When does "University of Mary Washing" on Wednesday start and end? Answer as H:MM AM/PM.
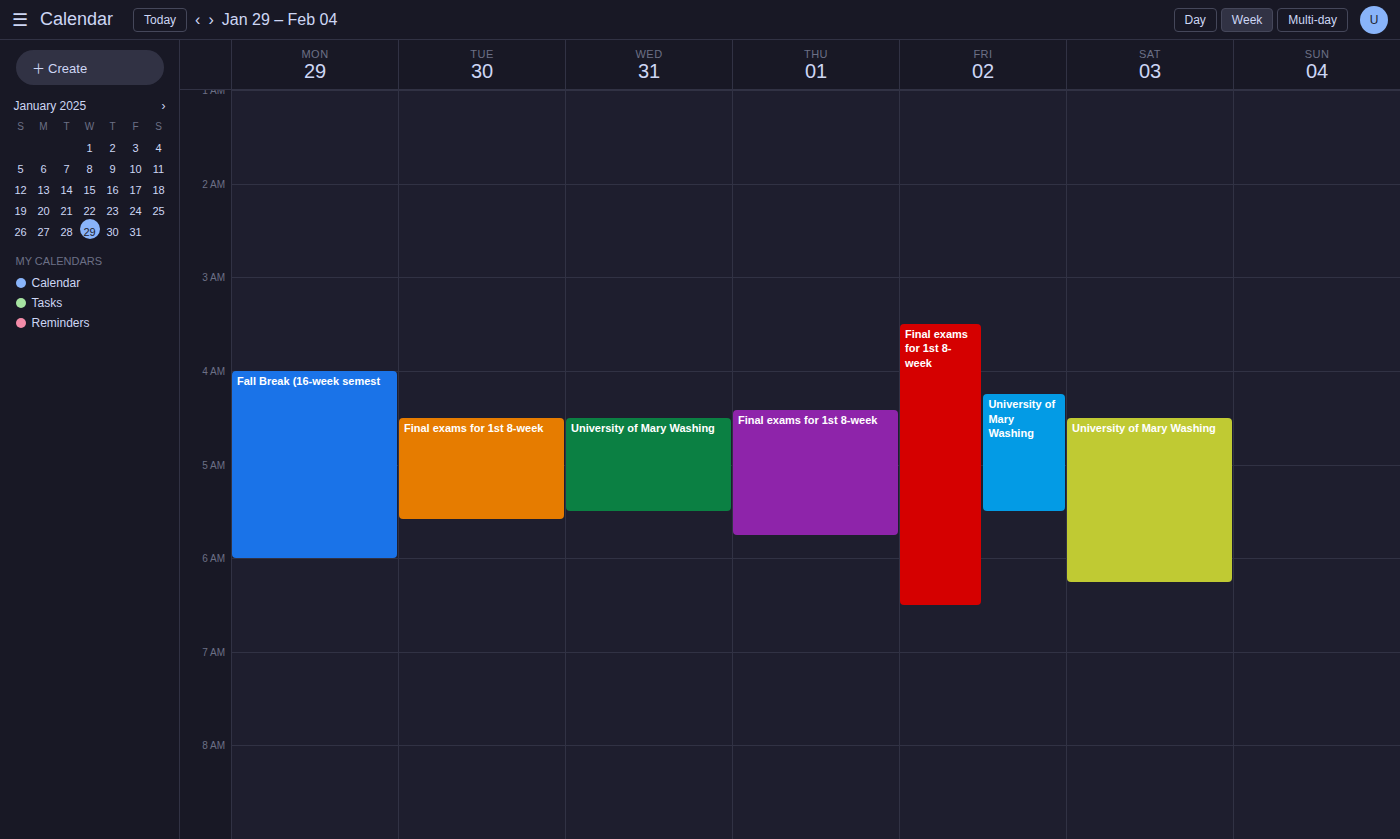
4:30 AM to 5:30 AM